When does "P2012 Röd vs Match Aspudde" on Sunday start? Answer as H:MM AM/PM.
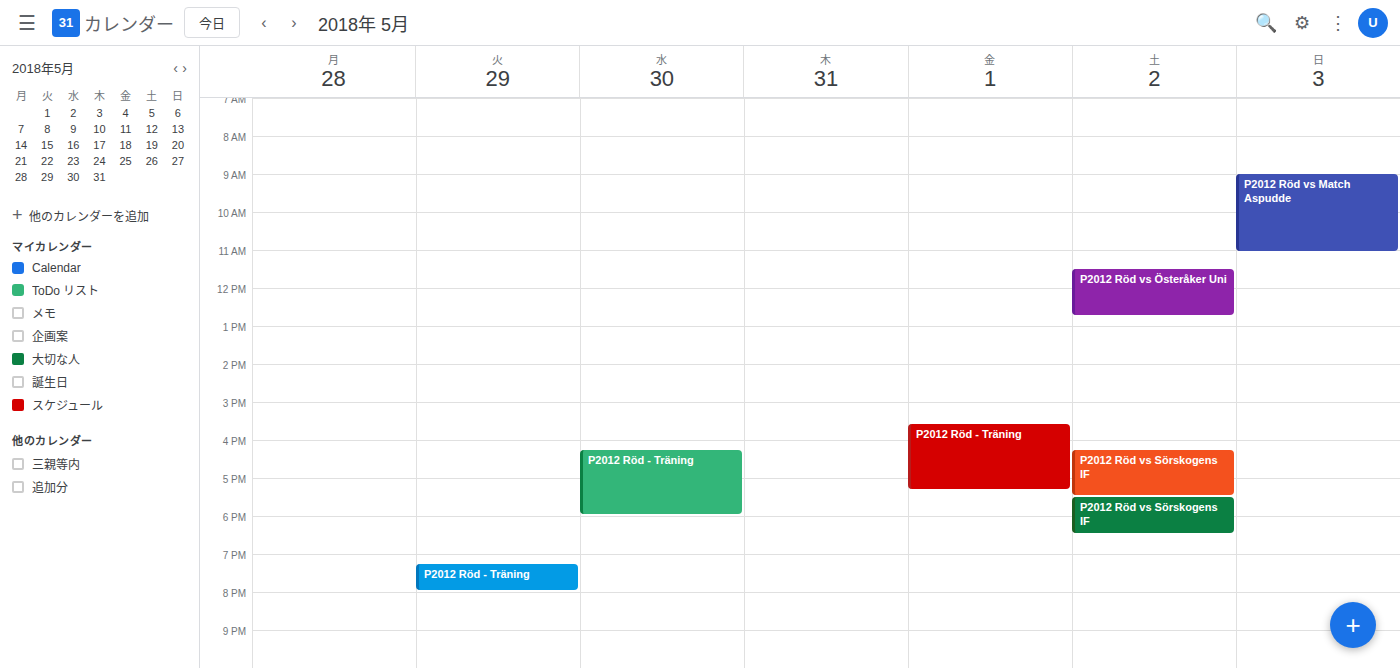
9:00 AM